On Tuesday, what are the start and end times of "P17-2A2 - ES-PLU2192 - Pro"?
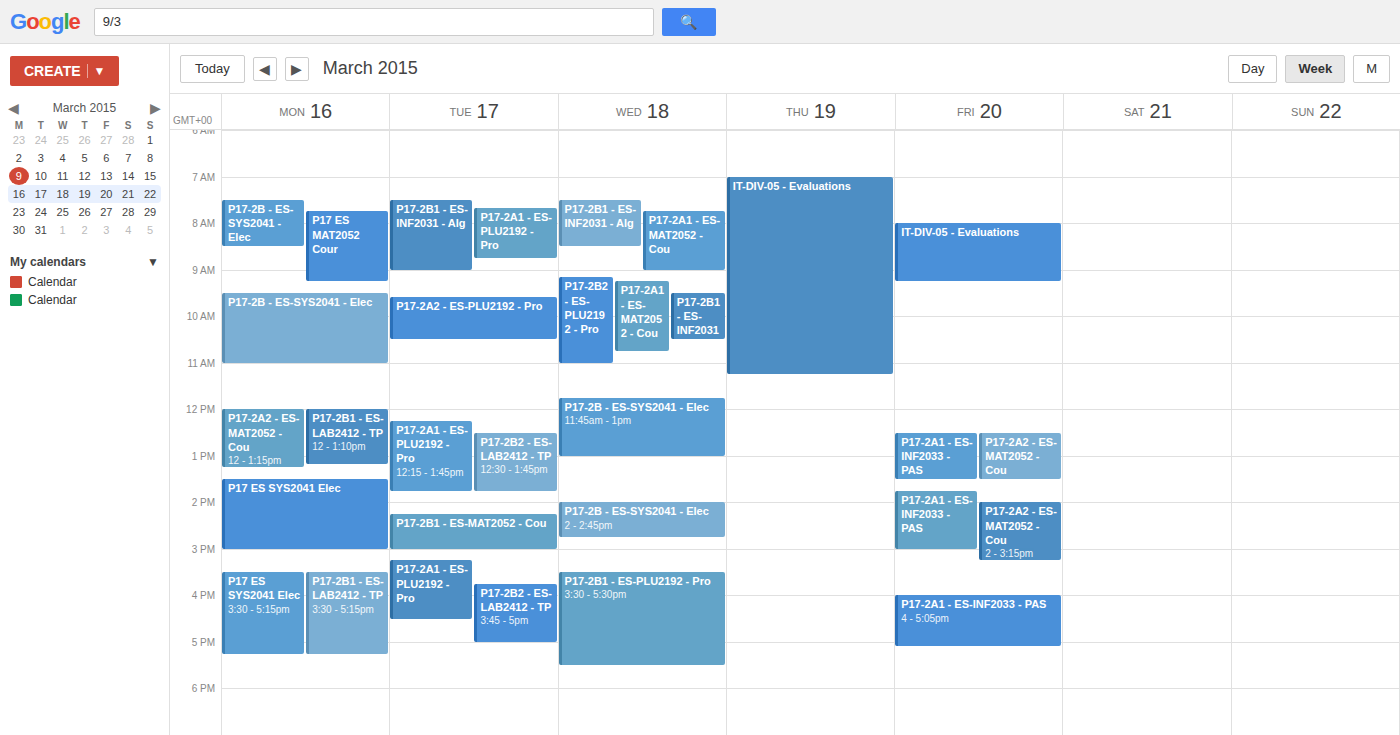
9:35 AM to 10:30 AM